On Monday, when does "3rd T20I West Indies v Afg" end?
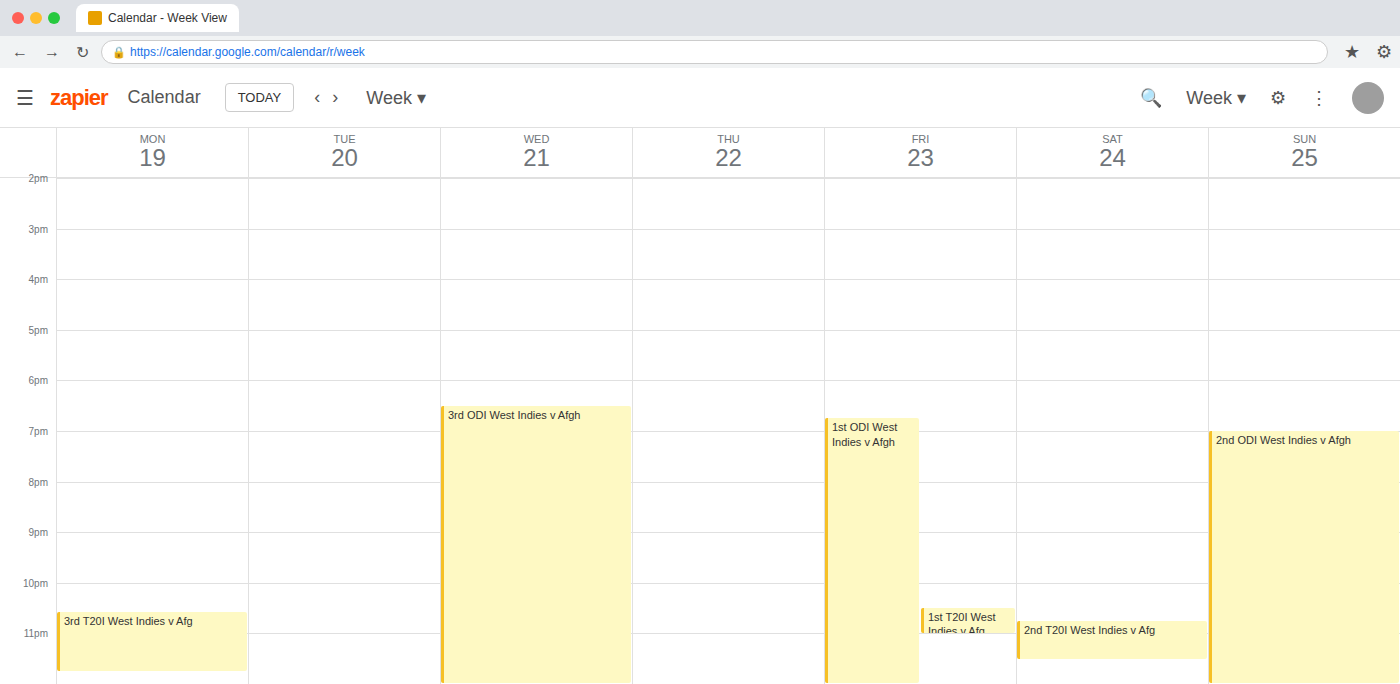
11:45 PM